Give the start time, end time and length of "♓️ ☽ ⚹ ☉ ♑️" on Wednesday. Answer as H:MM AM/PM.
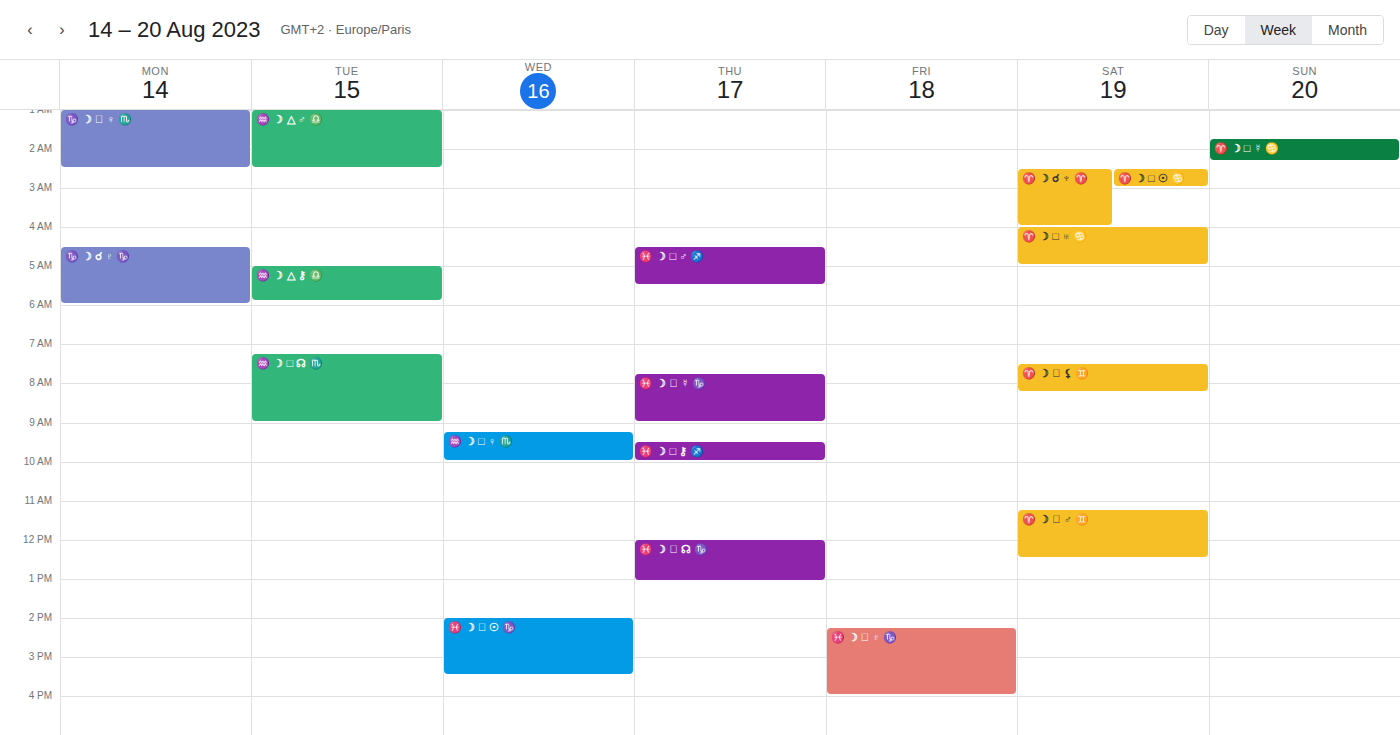
2:00 PM to 3:30 PM, 1 hour 30 minutes